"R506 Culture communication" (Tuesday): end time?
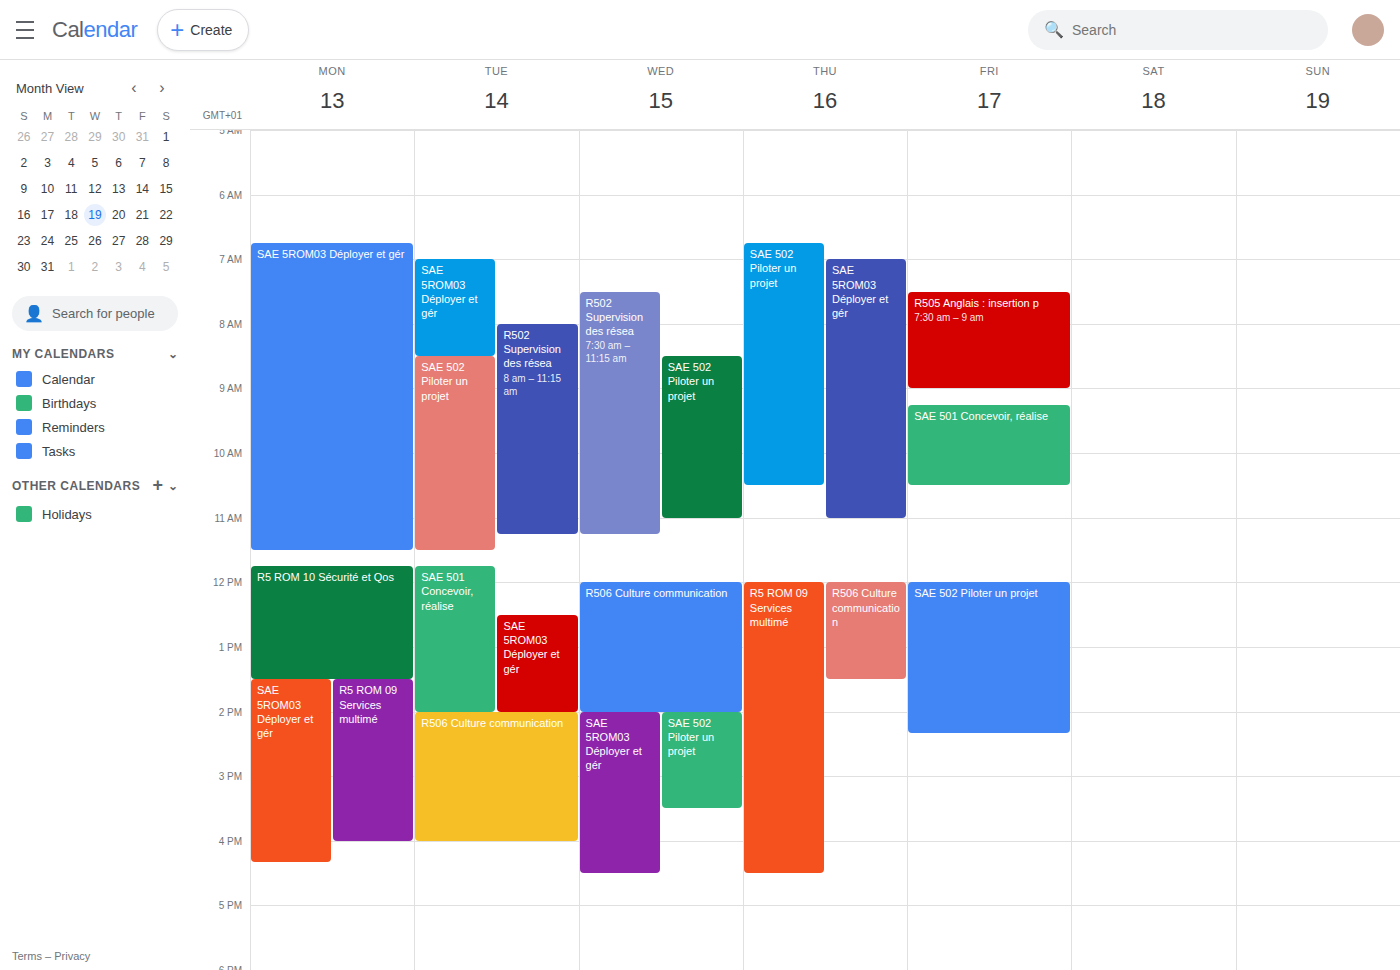
4:00 PM